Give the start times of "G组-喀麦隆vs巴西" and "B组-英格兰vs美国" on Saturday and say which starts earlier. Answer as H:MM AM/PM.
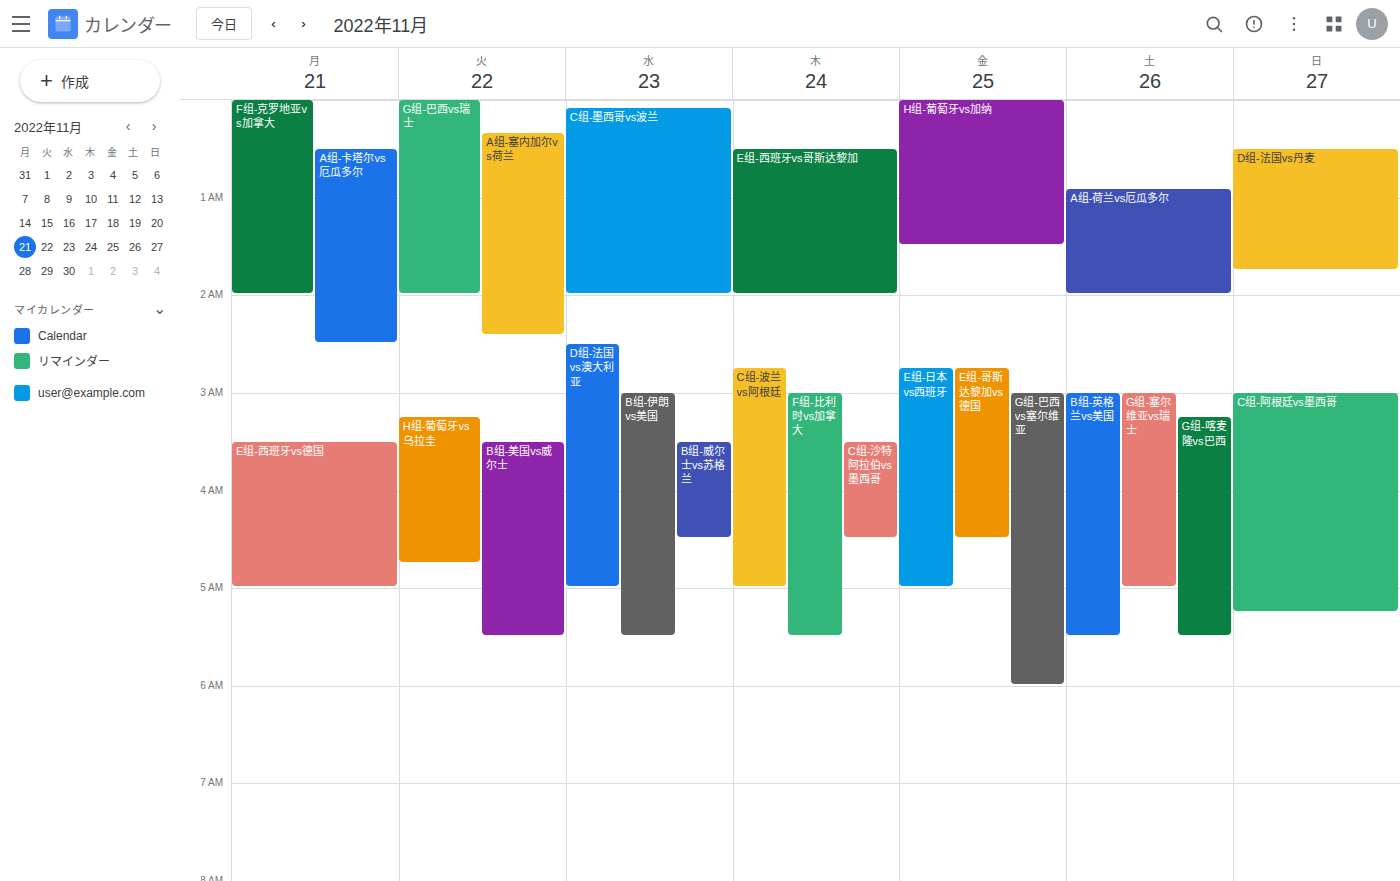
"B组-英格兰vs美国" 3:00 AM; "G组-喀麦隆vs巴西" 3:15 AM.